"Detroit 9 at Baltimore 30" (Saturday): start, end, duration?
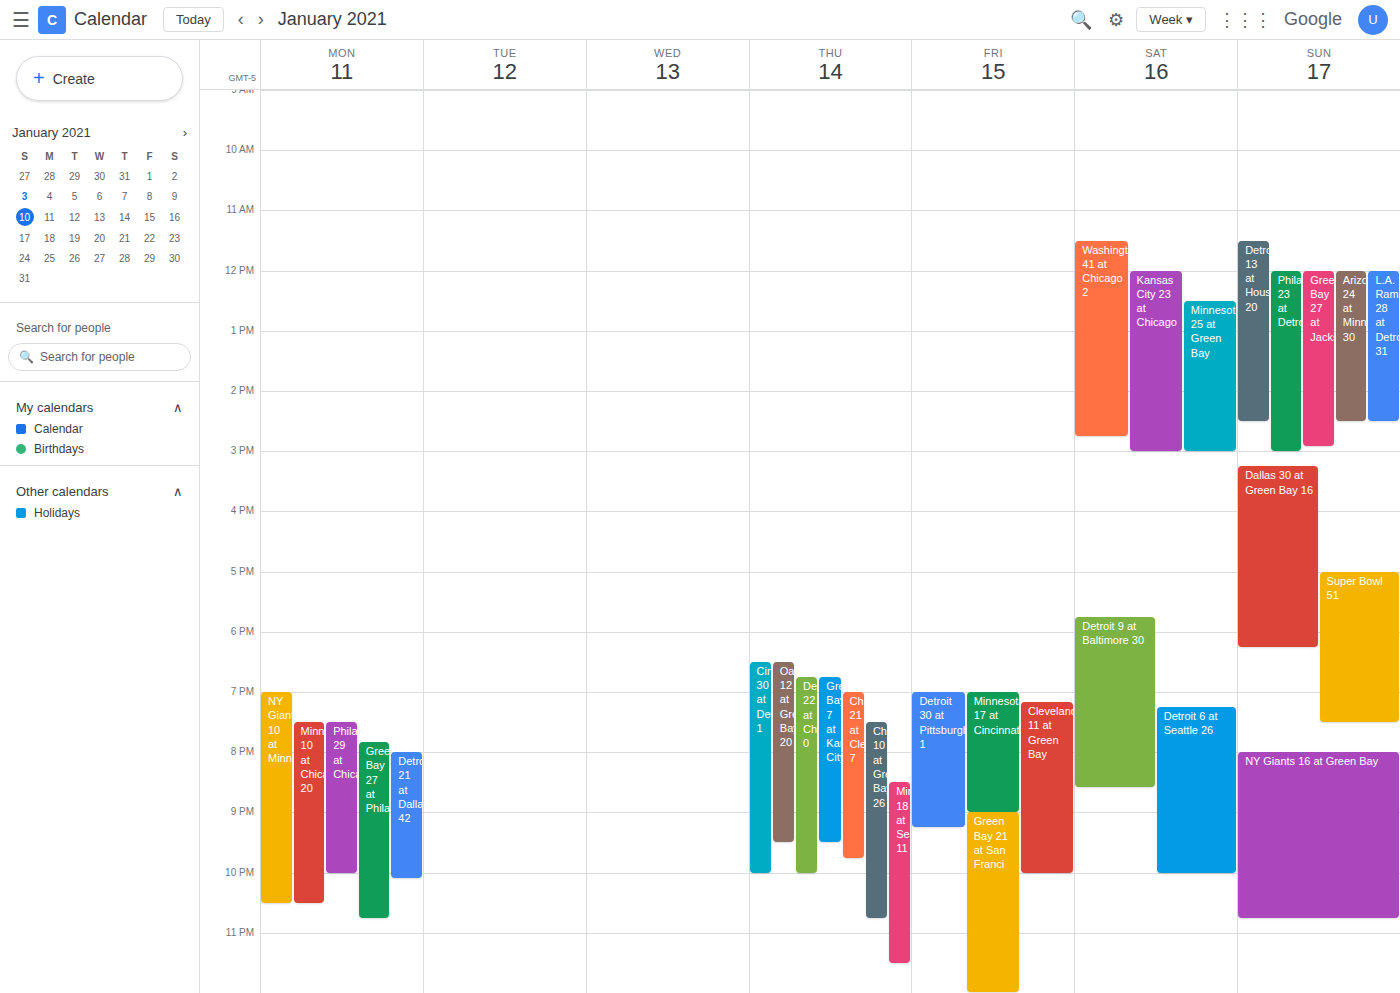
5:45 PM to 8:35 PM, 2 hours 50 minutes